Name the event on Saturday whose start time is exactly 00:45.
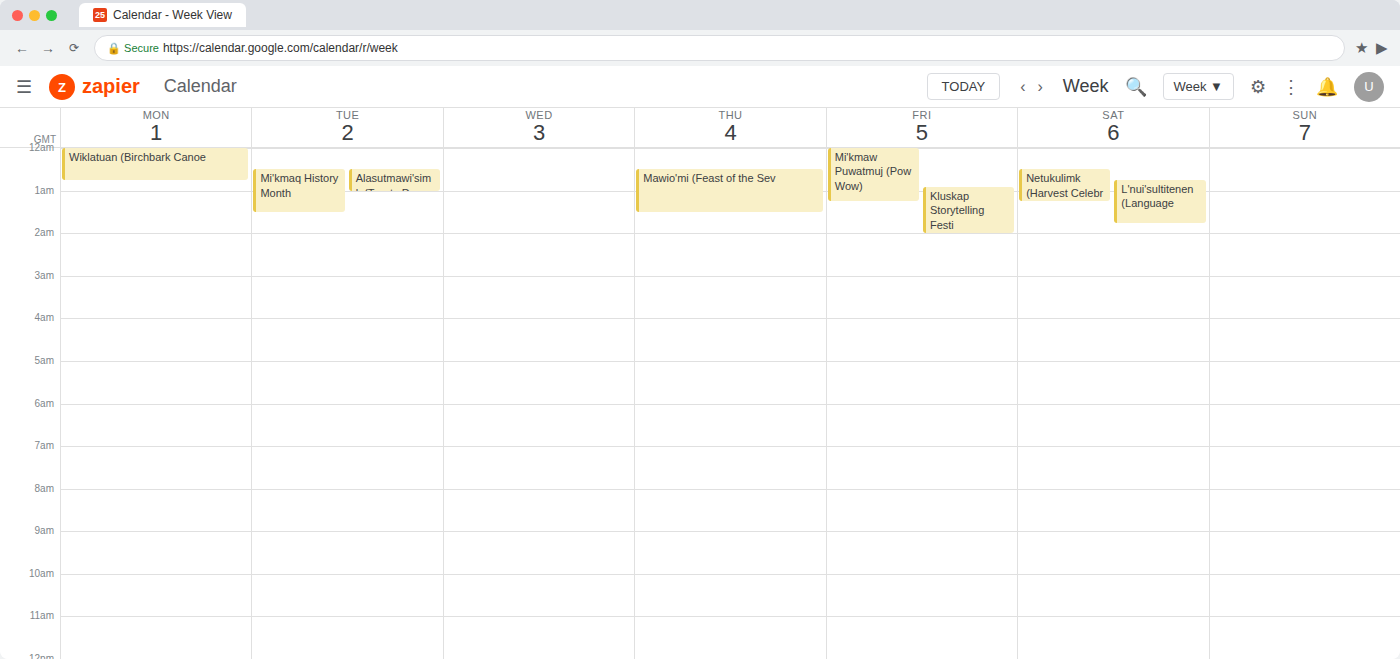
"L'nui'sultitenen (Language"